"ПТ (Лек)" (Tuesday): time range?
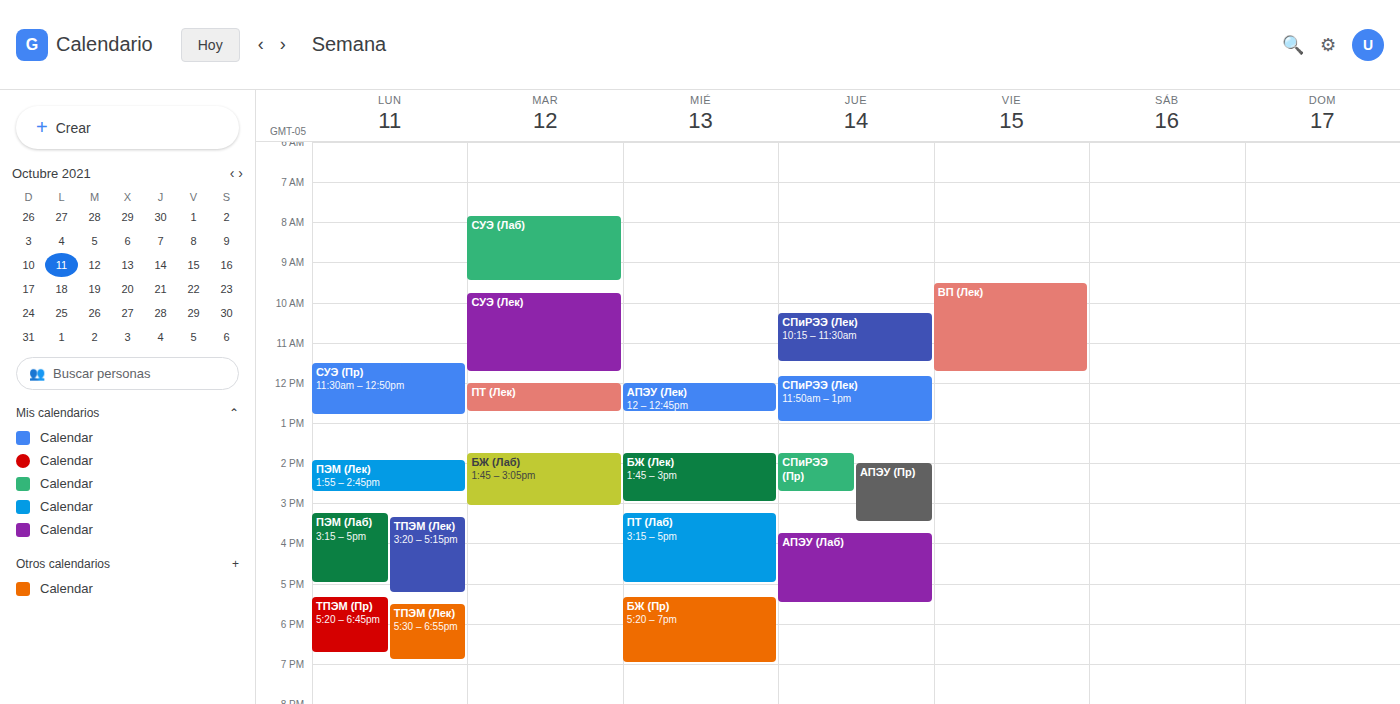
12:00 PM to 12:45 PM